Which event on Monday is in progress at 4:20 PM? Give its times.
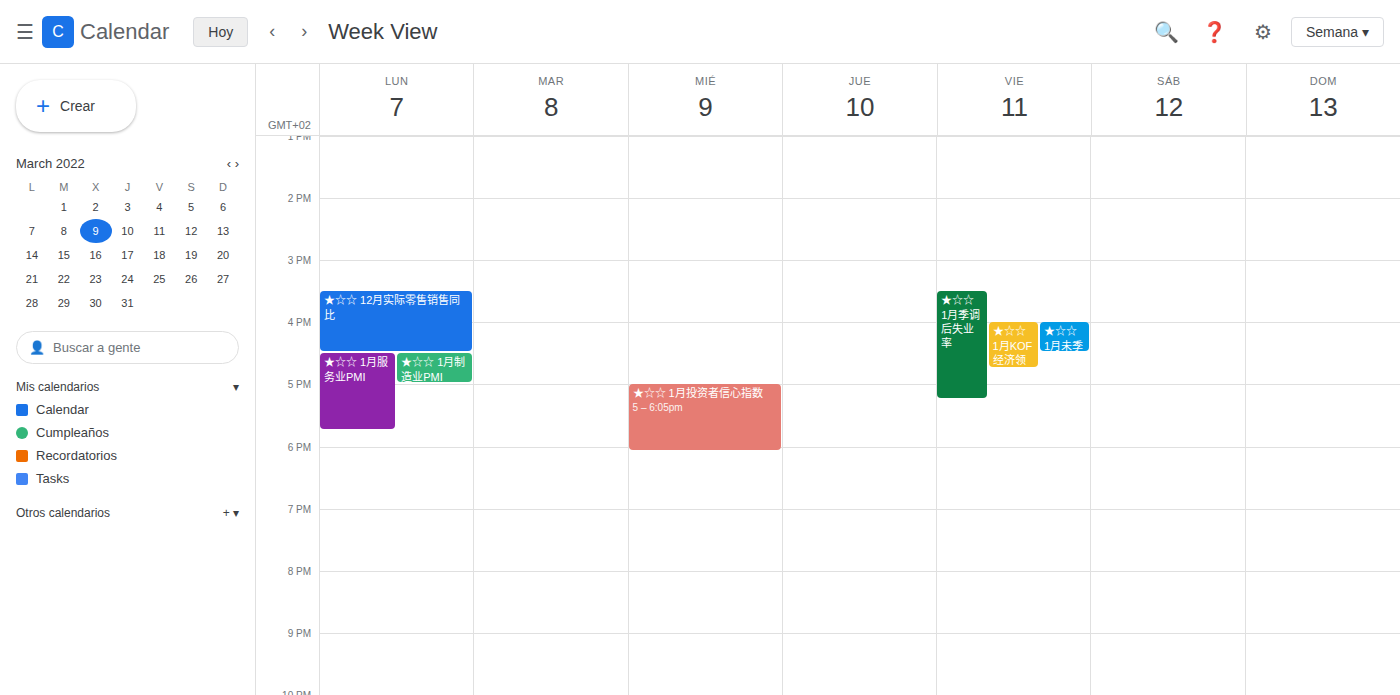
"★☆☆ 12月实际零售销售同比", 3:30 PM to 4:30 PM